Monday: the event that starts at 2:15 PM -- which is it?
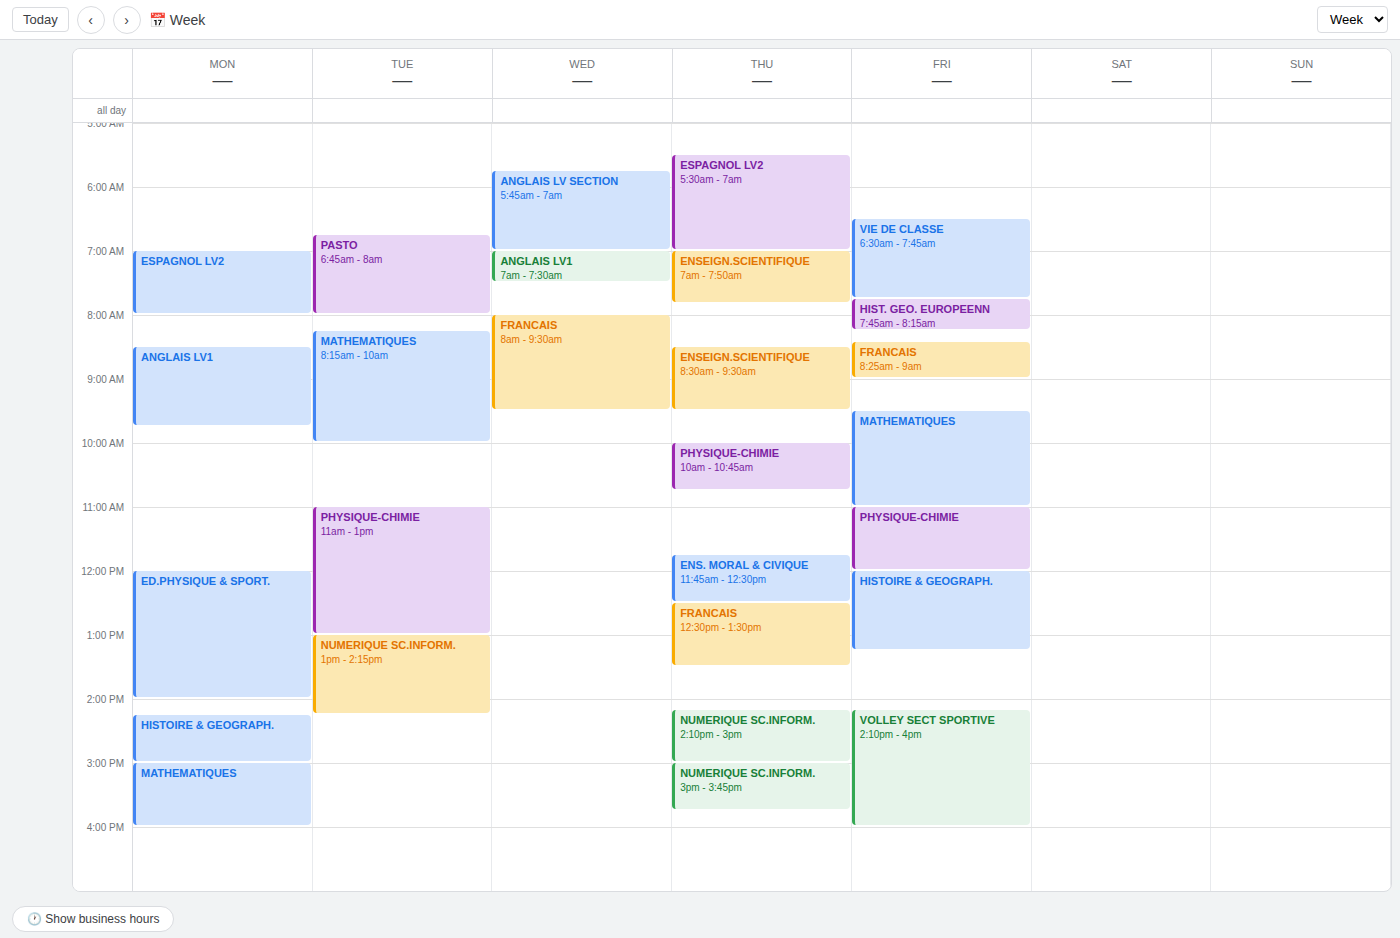
"HISTOIRE & GEOGRAPH."